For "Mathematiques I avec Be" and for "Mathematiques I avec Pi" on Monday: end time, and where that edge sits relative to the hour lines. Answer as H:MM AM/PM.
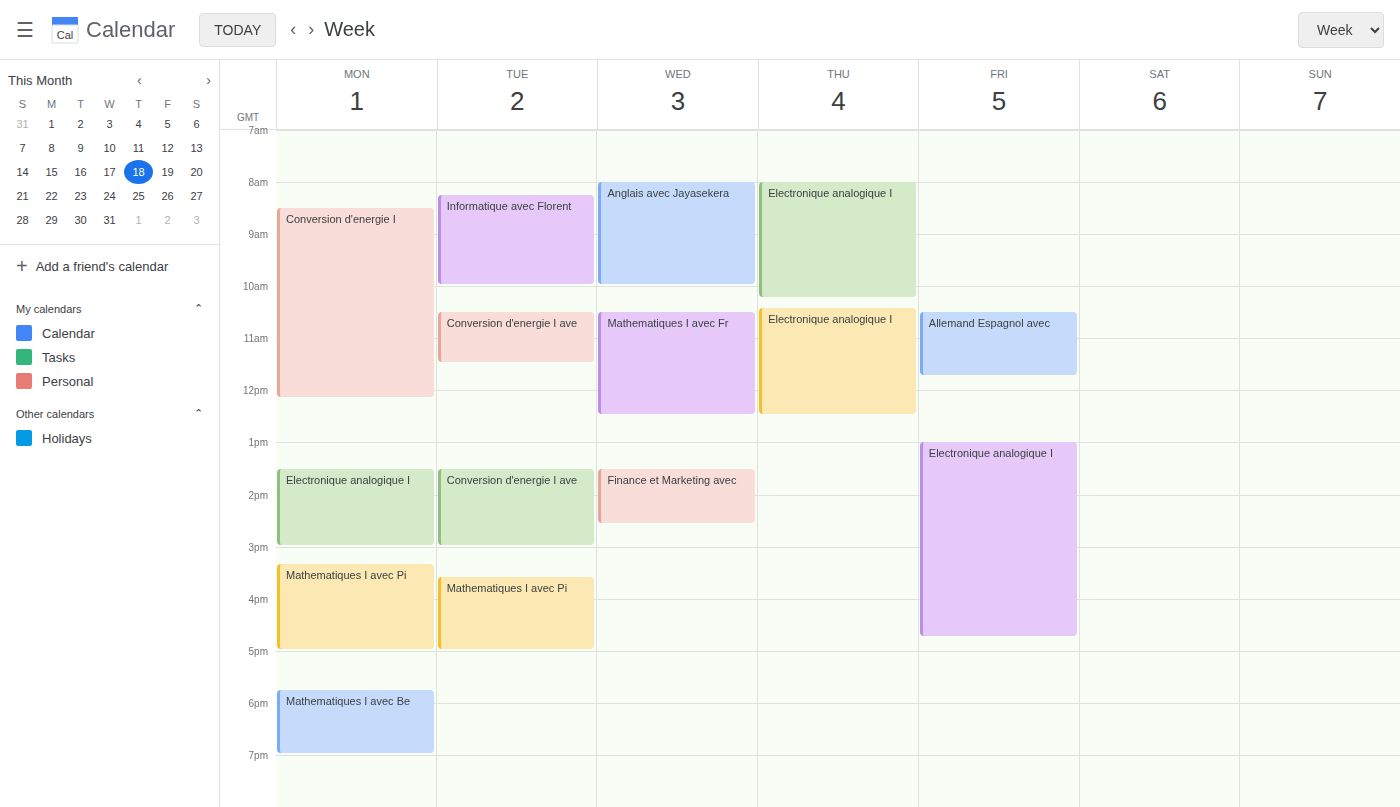
"Mathematiques I avec Be": 7:00 PM, exactly on the 7 PM line. "Mathematiques I avec Pi": 5:00 PM, exactly on the 5 PM line.